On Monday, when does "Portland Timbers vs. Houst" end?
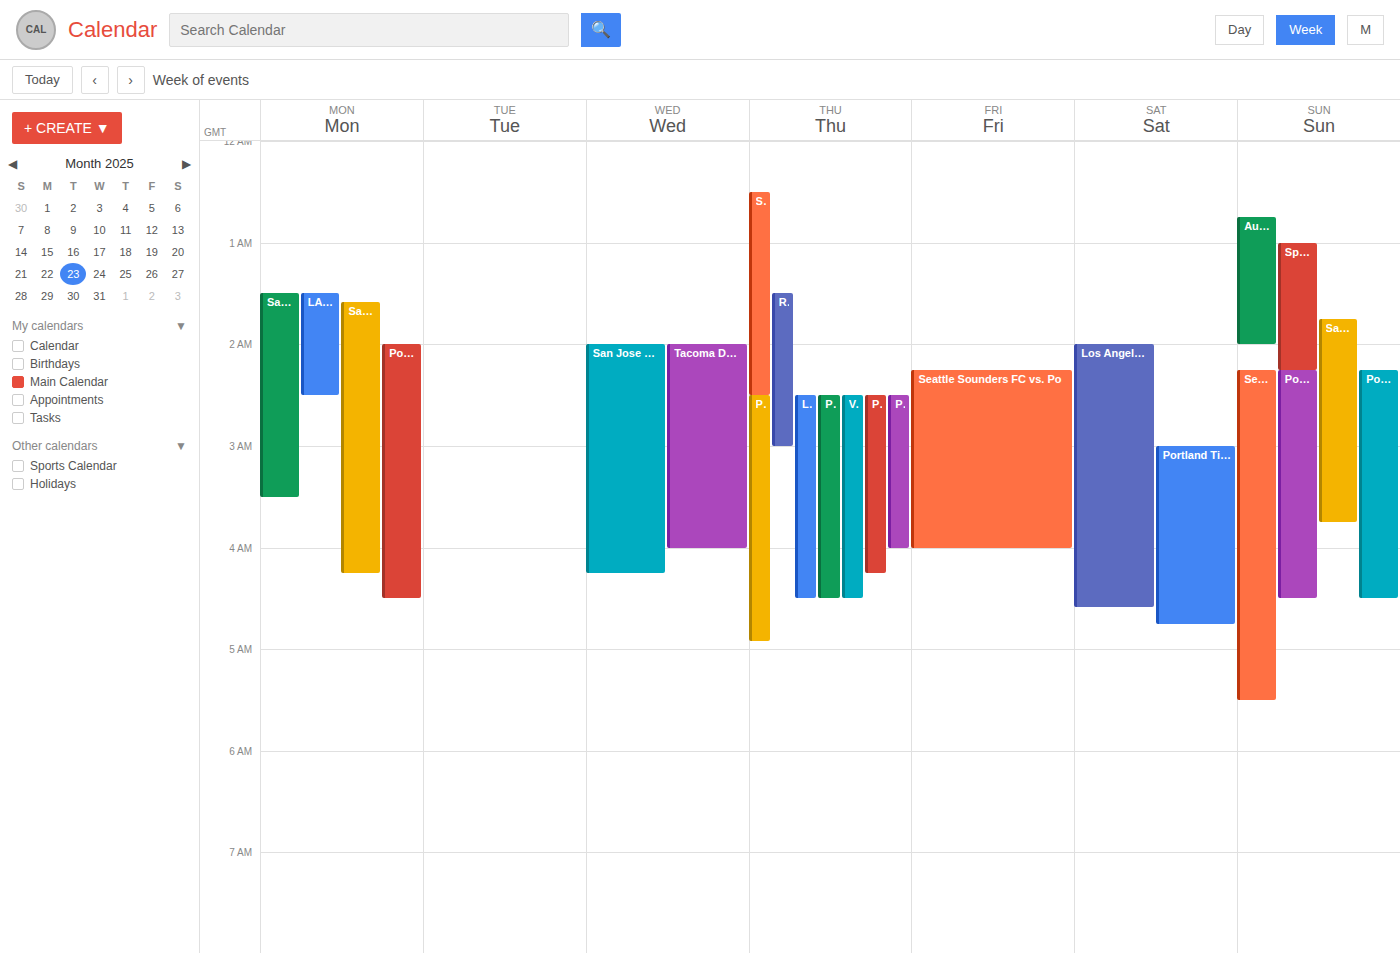
4:30 AM